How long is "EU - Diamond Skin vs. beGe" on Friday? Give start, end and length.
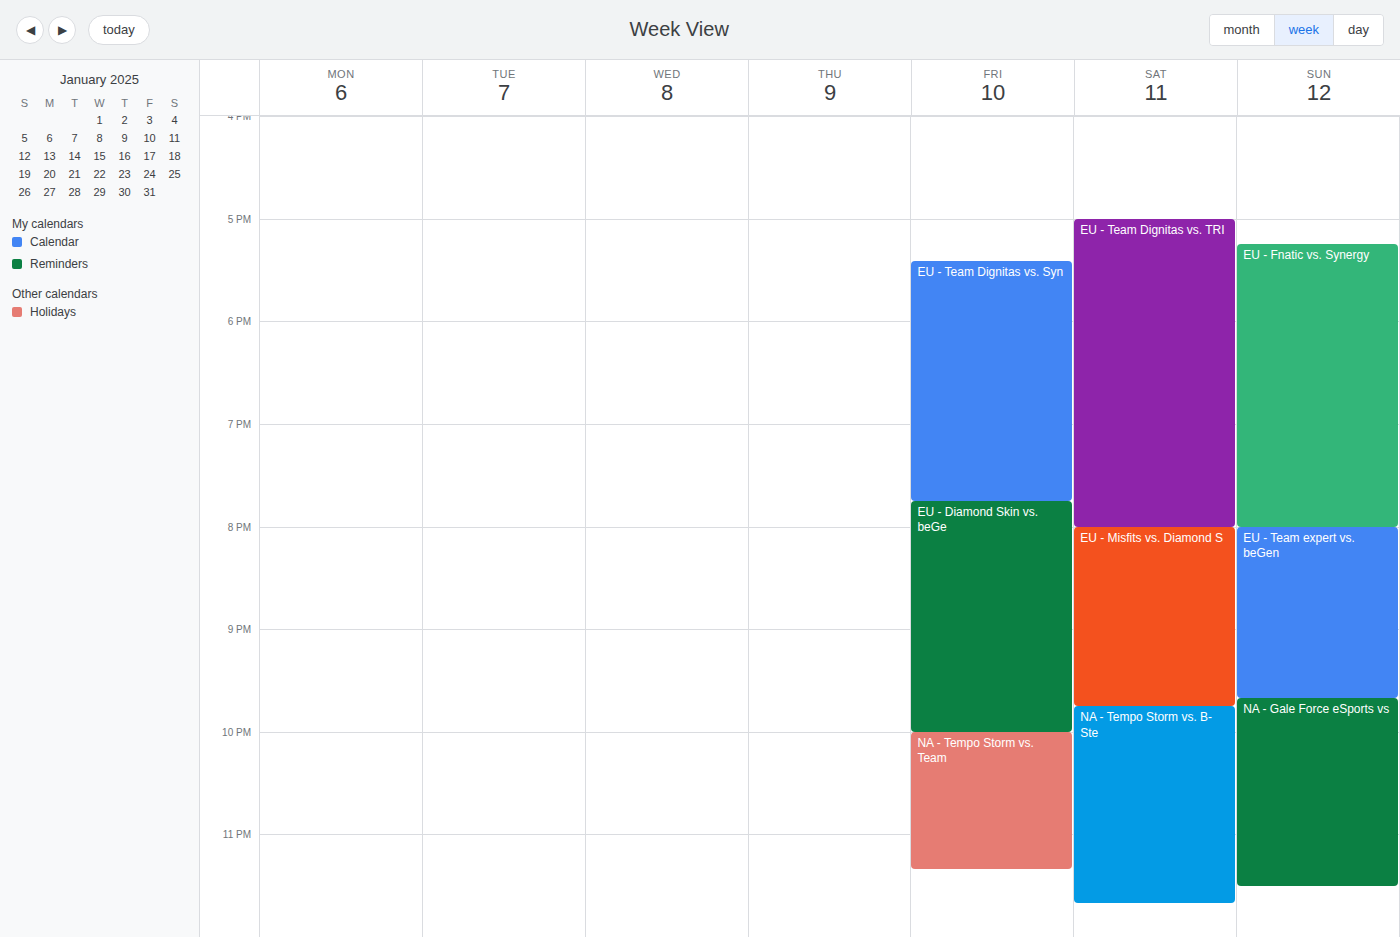
7:45 PM to 10:00 PM, 2 hours 15 minutes